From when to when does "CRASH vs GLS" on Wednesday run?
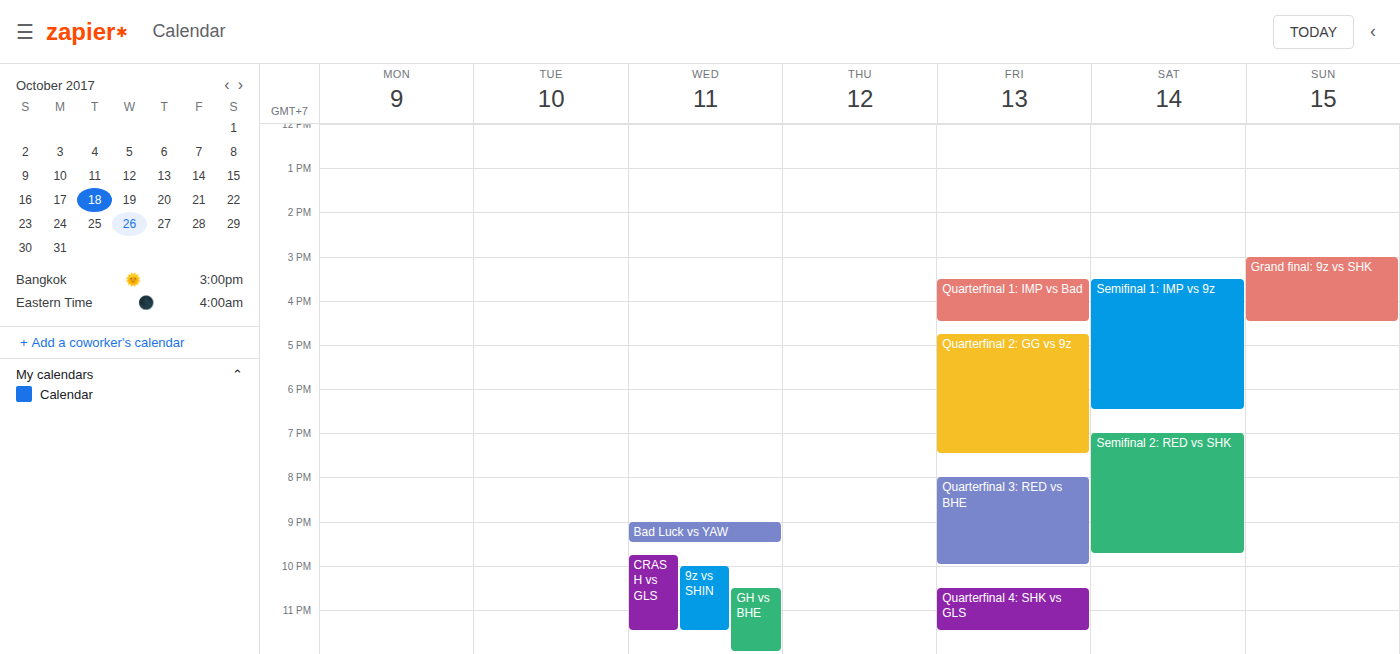
21:45 to 23:30